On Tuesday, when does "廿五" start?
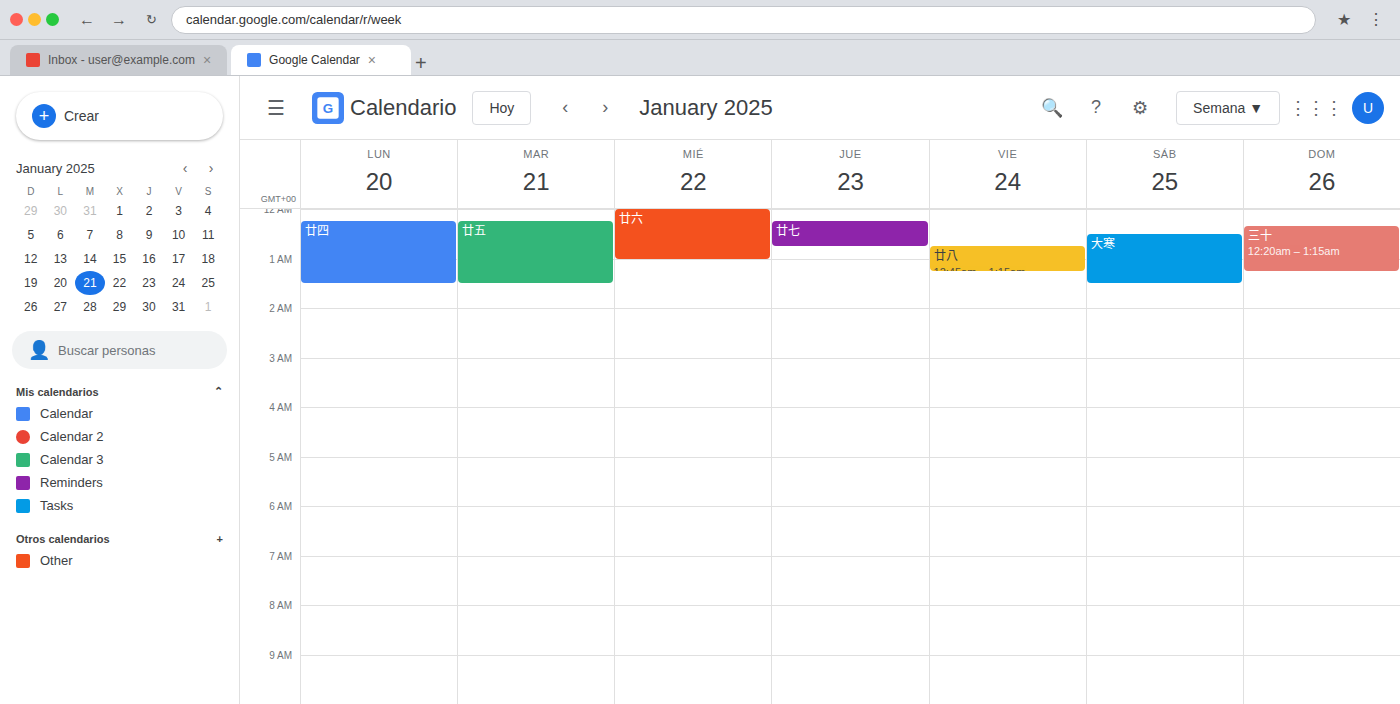
00:15